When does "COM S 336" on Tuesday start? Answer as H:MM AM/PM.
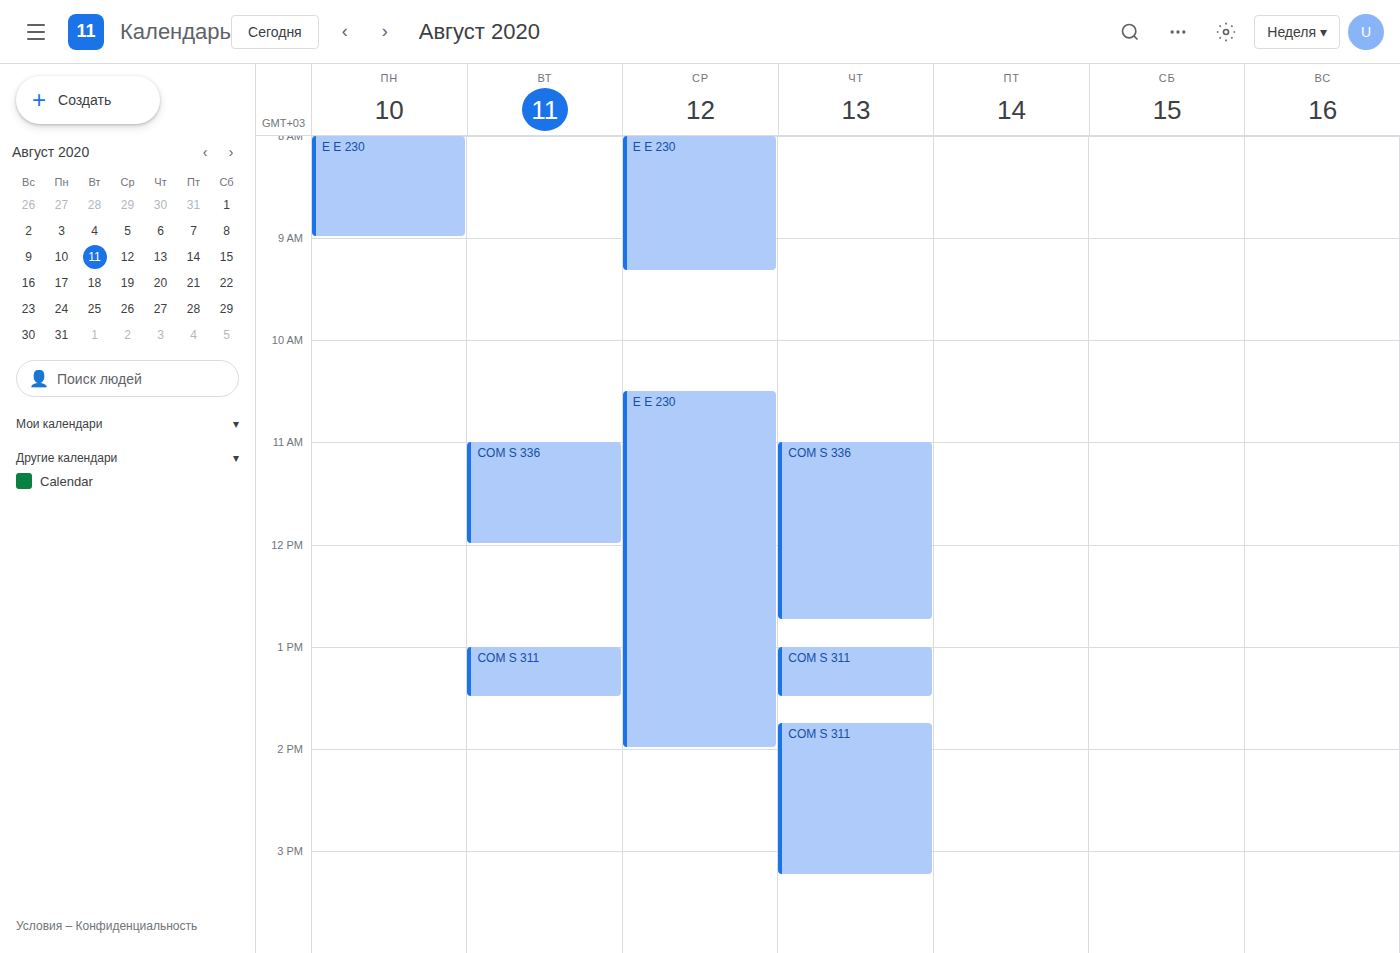
11:00 AM